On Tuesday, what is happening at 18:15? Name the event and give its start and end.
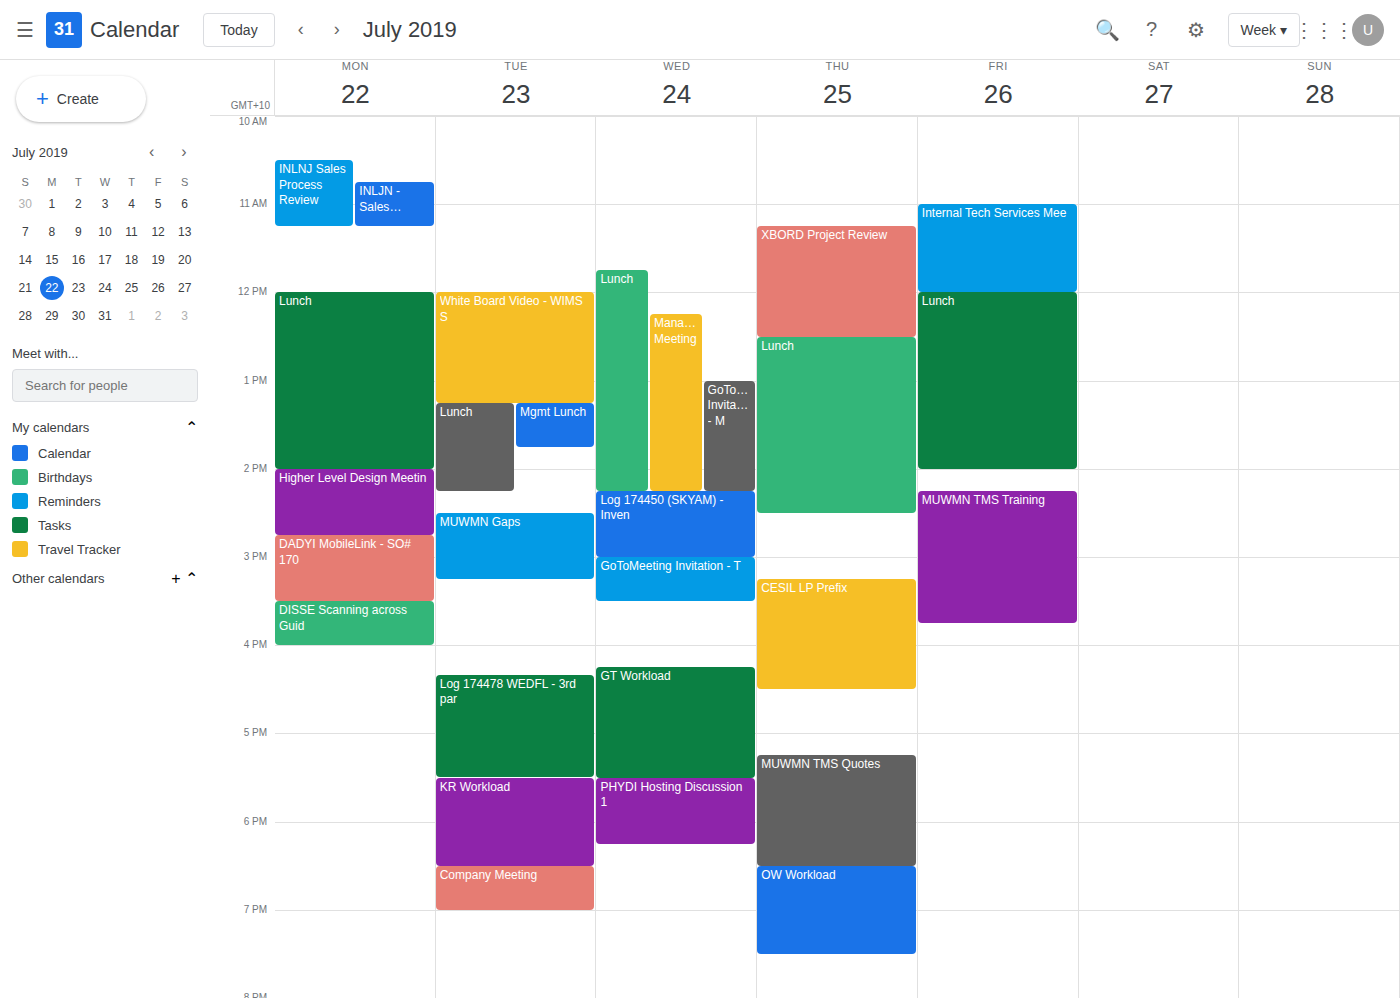
"KR Workload", 17:30 to 18:30